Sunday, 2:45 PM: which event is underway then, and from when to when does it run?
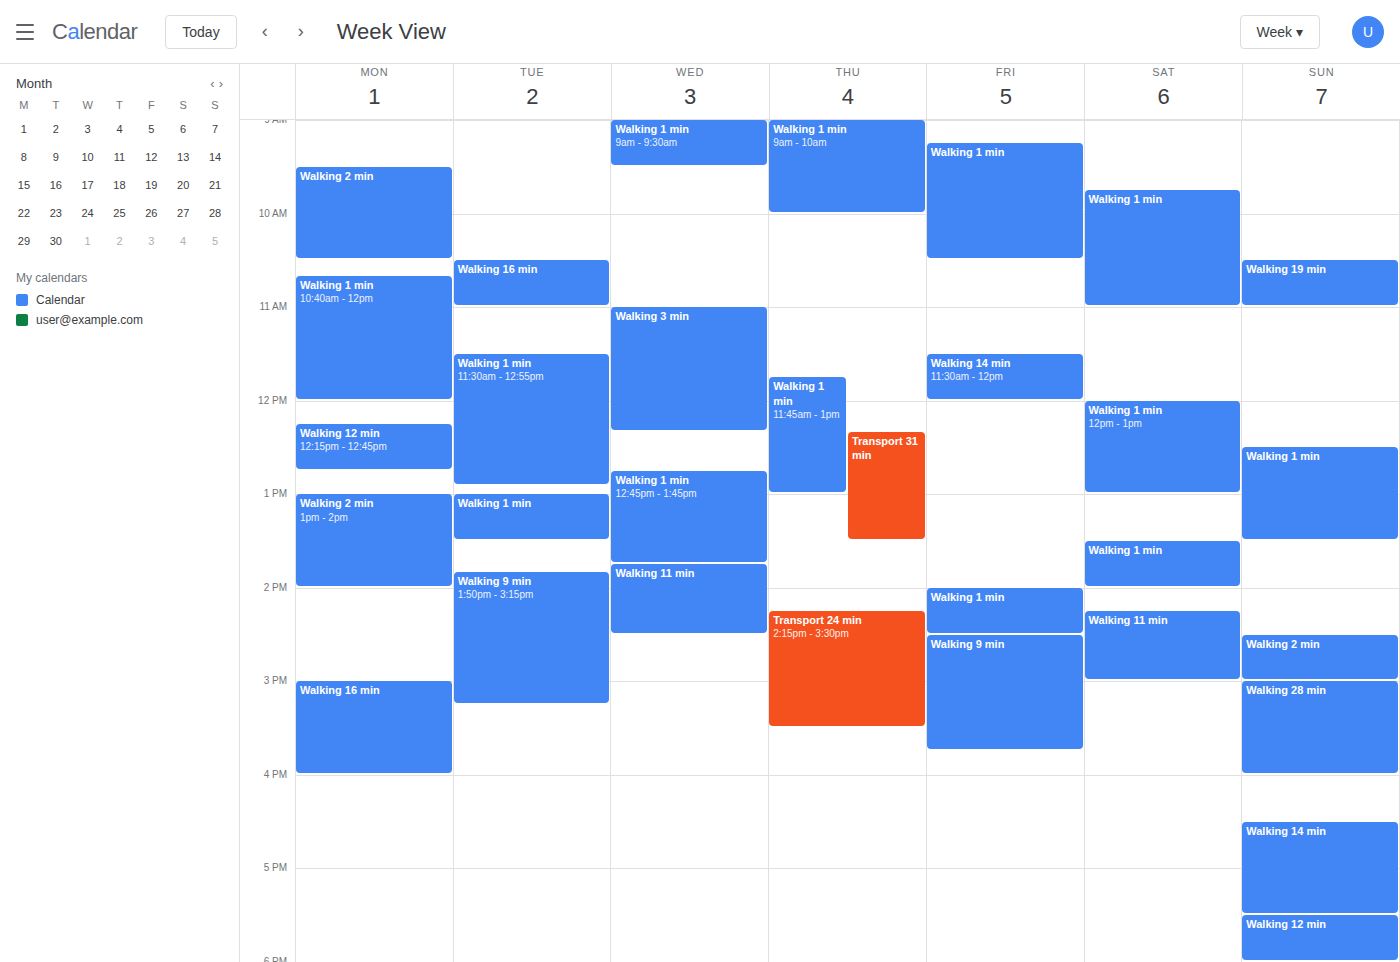
"Walking 2 min", 2:30 PM to 3:00 PM